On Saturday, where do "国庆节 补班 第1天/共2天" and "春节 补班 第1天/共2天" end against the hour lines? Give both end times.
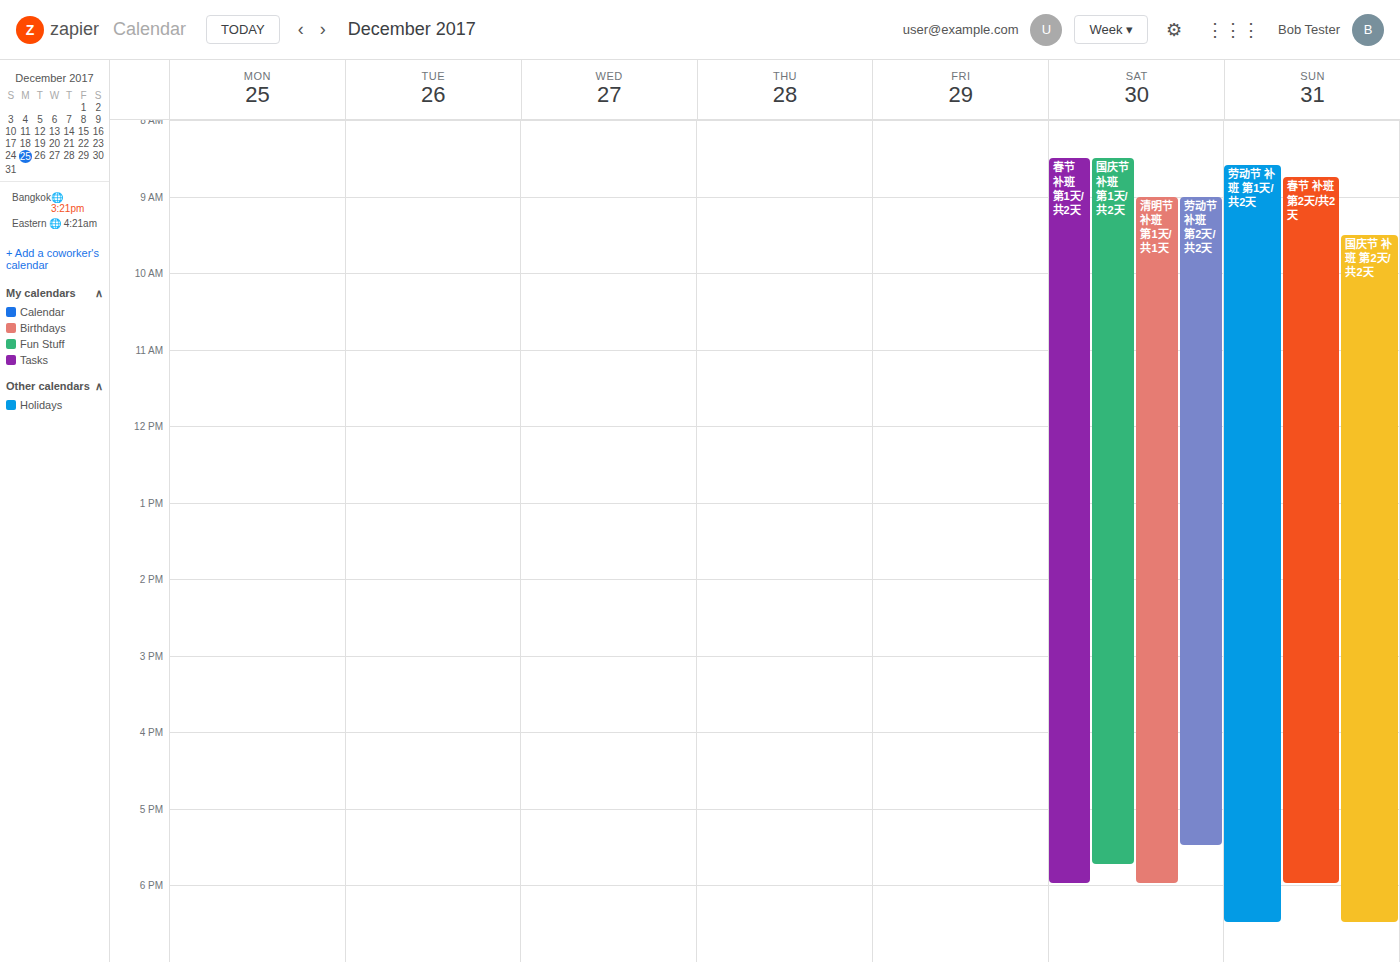
"国庆节 补班 第1天/共2天": 5:45 PM, neither: three quarters of the way from the 5 PM line to the 6 PM line. "春节 补班 第1天/共2天": 6:00 PM, exactly on the 6 PM line.